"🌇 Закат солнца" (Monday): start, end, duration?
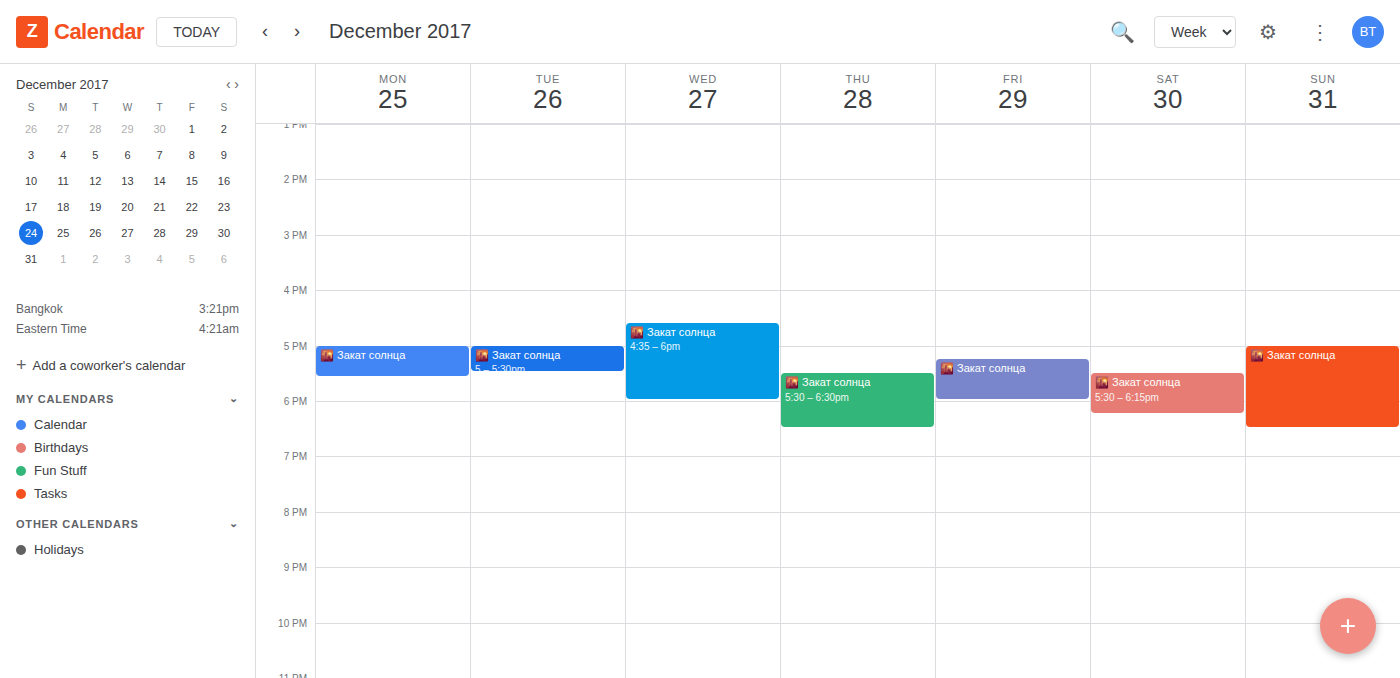
5:00 PM to 5:35 PM, 35 minutes